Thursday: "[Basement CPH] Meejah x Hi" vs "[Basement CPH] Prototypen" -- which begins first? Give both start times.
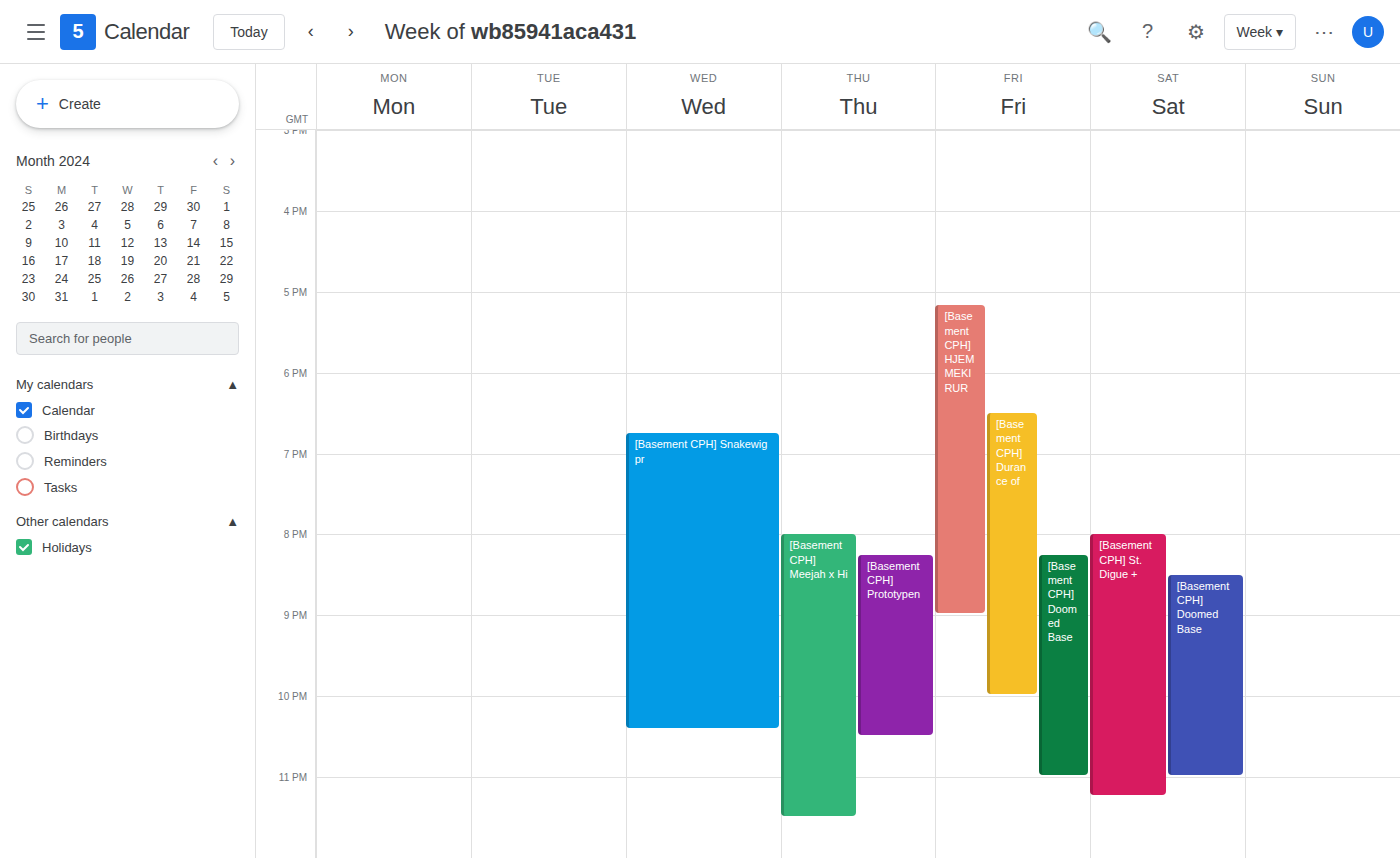
"[Basement CPH] Meejah x Hi" 20:00; "[Basement CPH] Prototypen" 20:15.